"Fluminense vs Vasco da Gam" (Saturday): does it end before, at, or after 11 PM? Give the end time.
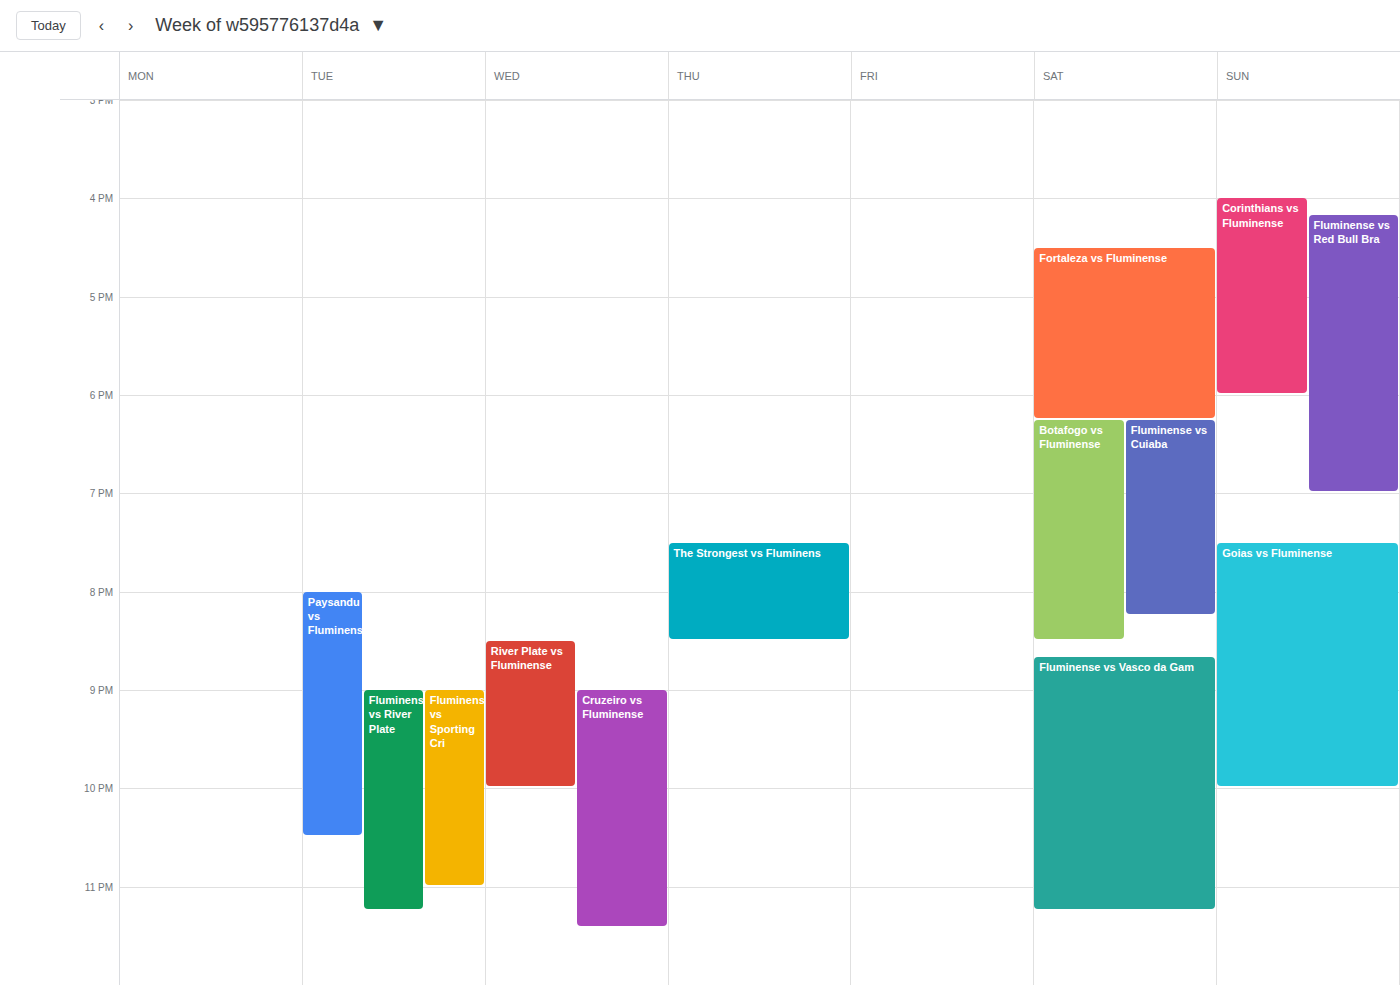
11:15 PM -- after 11 PM, 15 minutes below the 11 PM line.